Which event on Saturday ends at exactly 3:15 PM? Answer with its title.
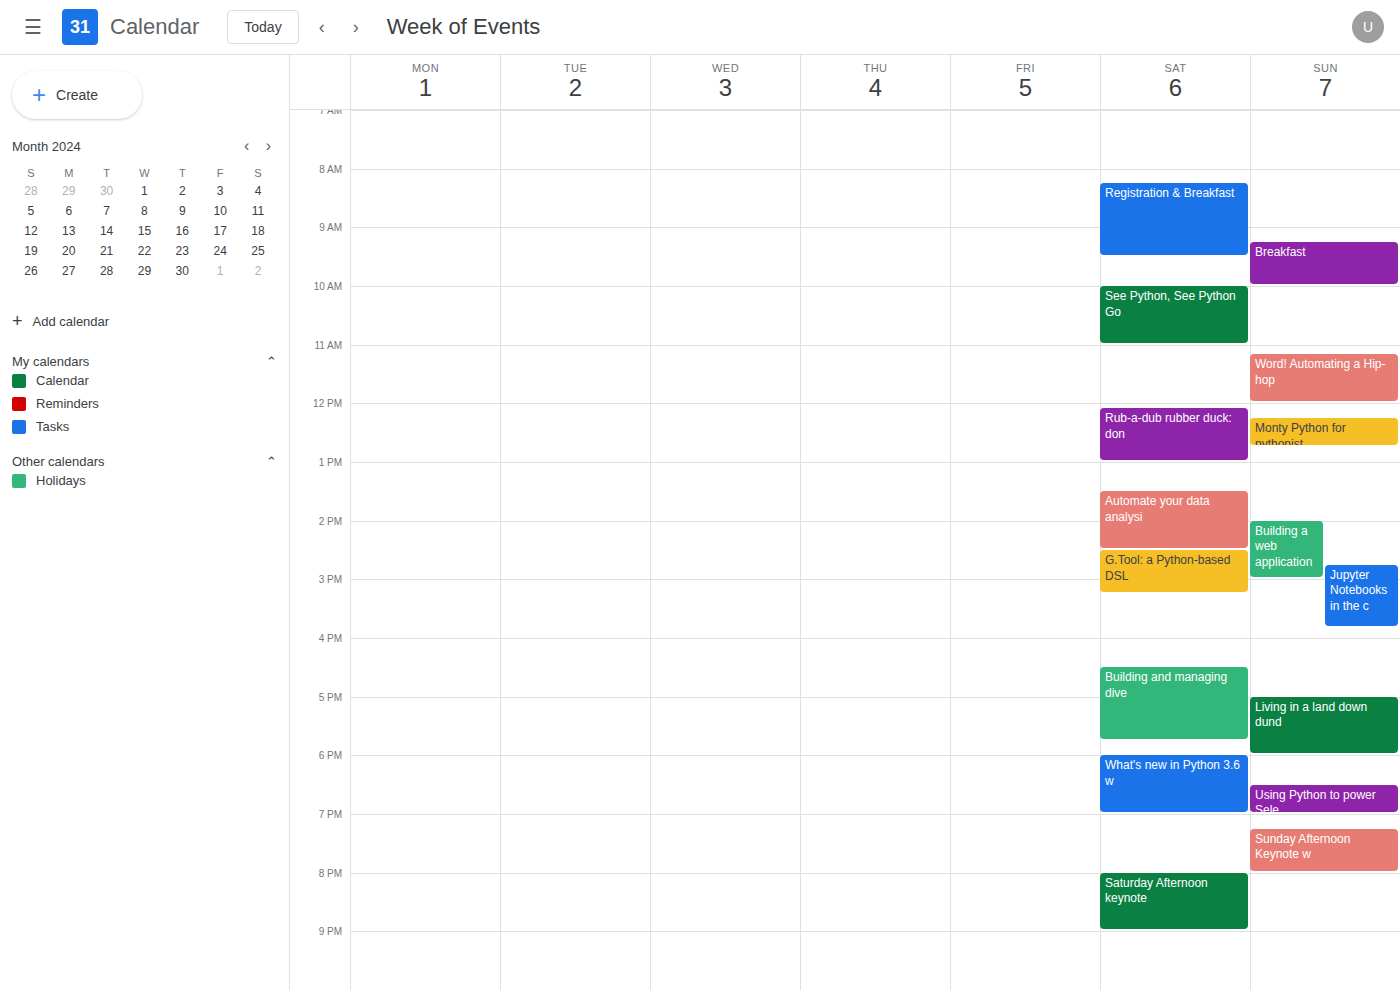
"G.Tool: a Python-based DSL"